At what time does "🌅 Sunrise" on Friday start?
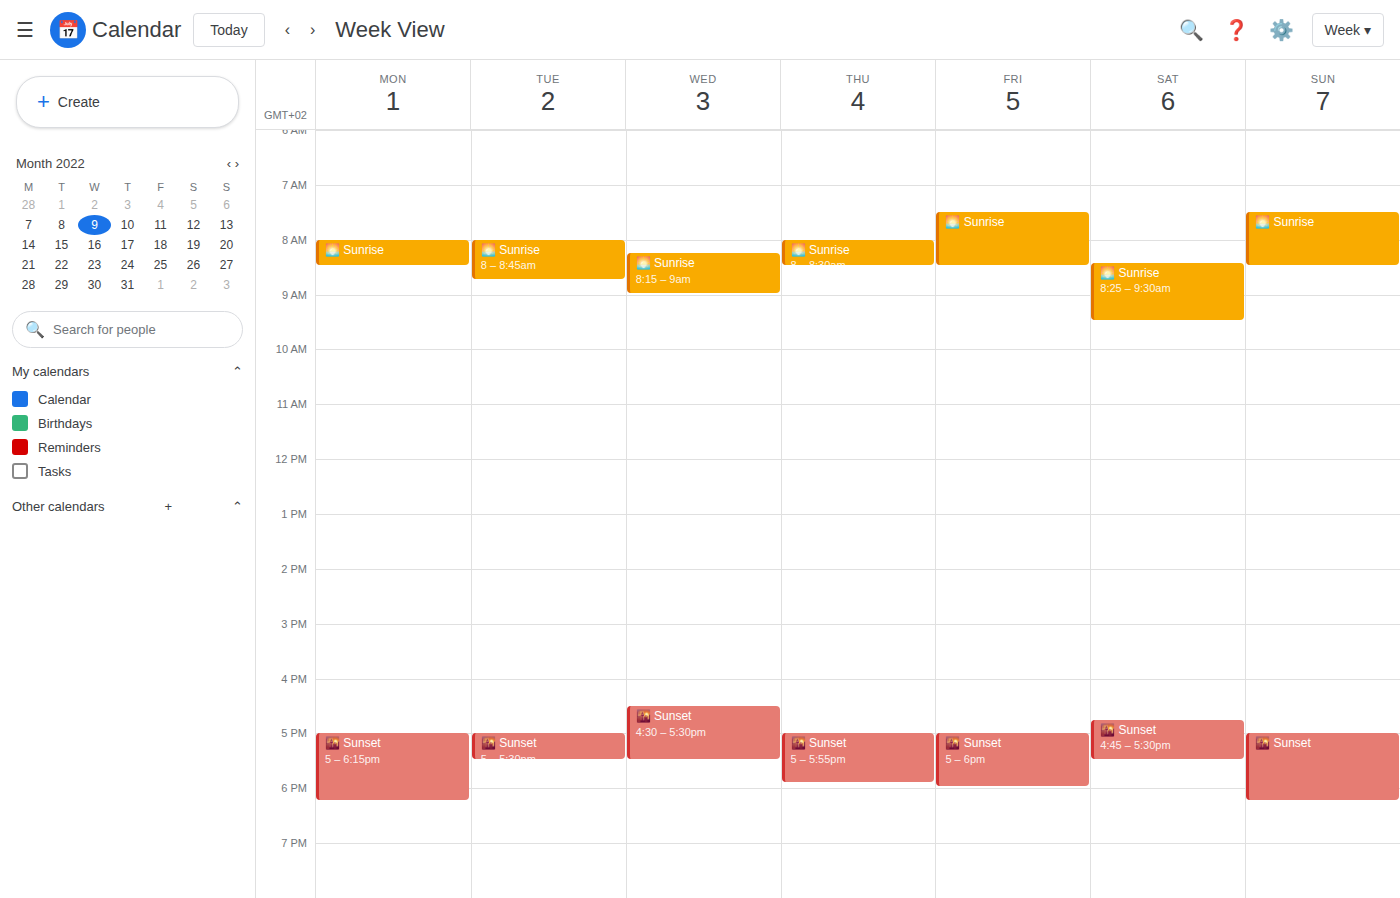
07:30